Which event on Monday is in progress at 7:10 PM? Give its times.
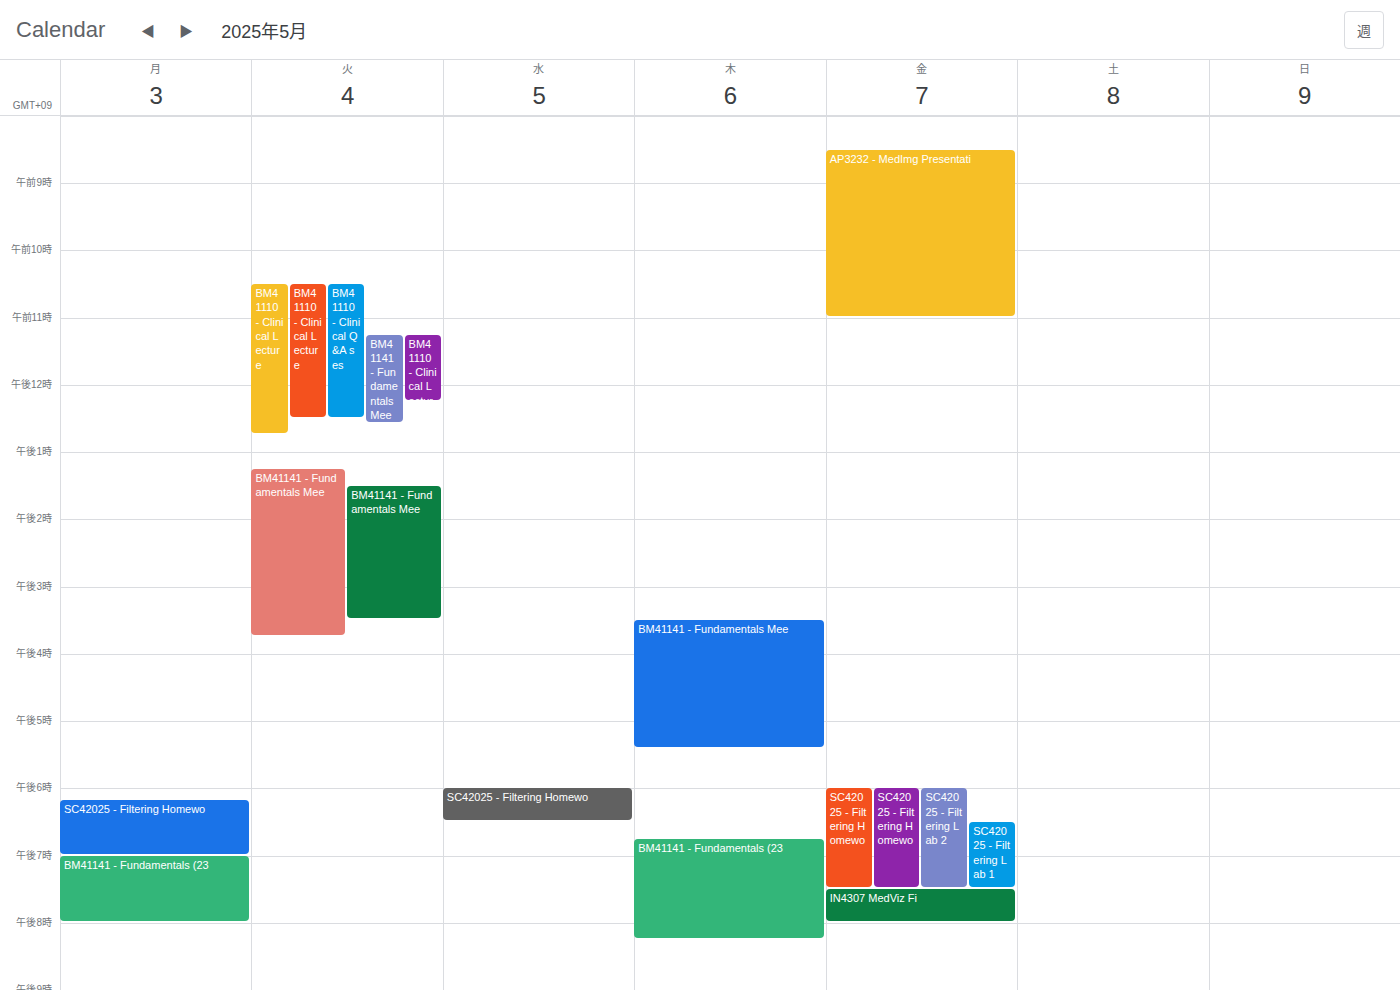
"BM41141 - Fundamentals (23", 7:00 PM to 8:00 PM